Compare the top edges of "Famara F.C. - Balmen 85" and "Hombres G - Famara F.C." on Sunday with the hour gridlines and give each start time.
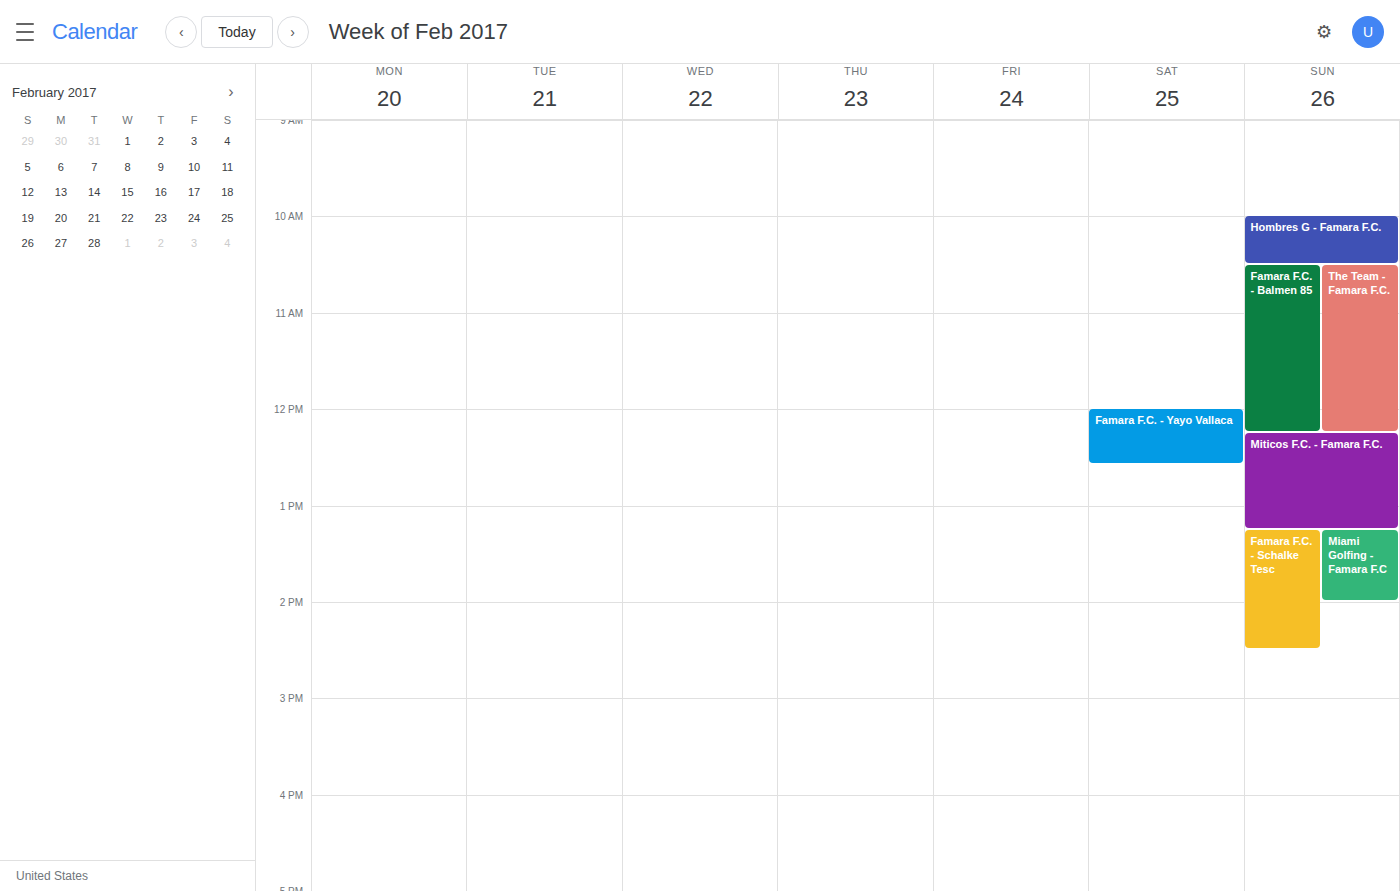
"Famara F.C. - Balmen 85": 10:30 AM, halfway between the 10 AM and 11 AM lines. "Hombres G - Famara F.C.": 10:00 AM, exactly on the 10 AM line.